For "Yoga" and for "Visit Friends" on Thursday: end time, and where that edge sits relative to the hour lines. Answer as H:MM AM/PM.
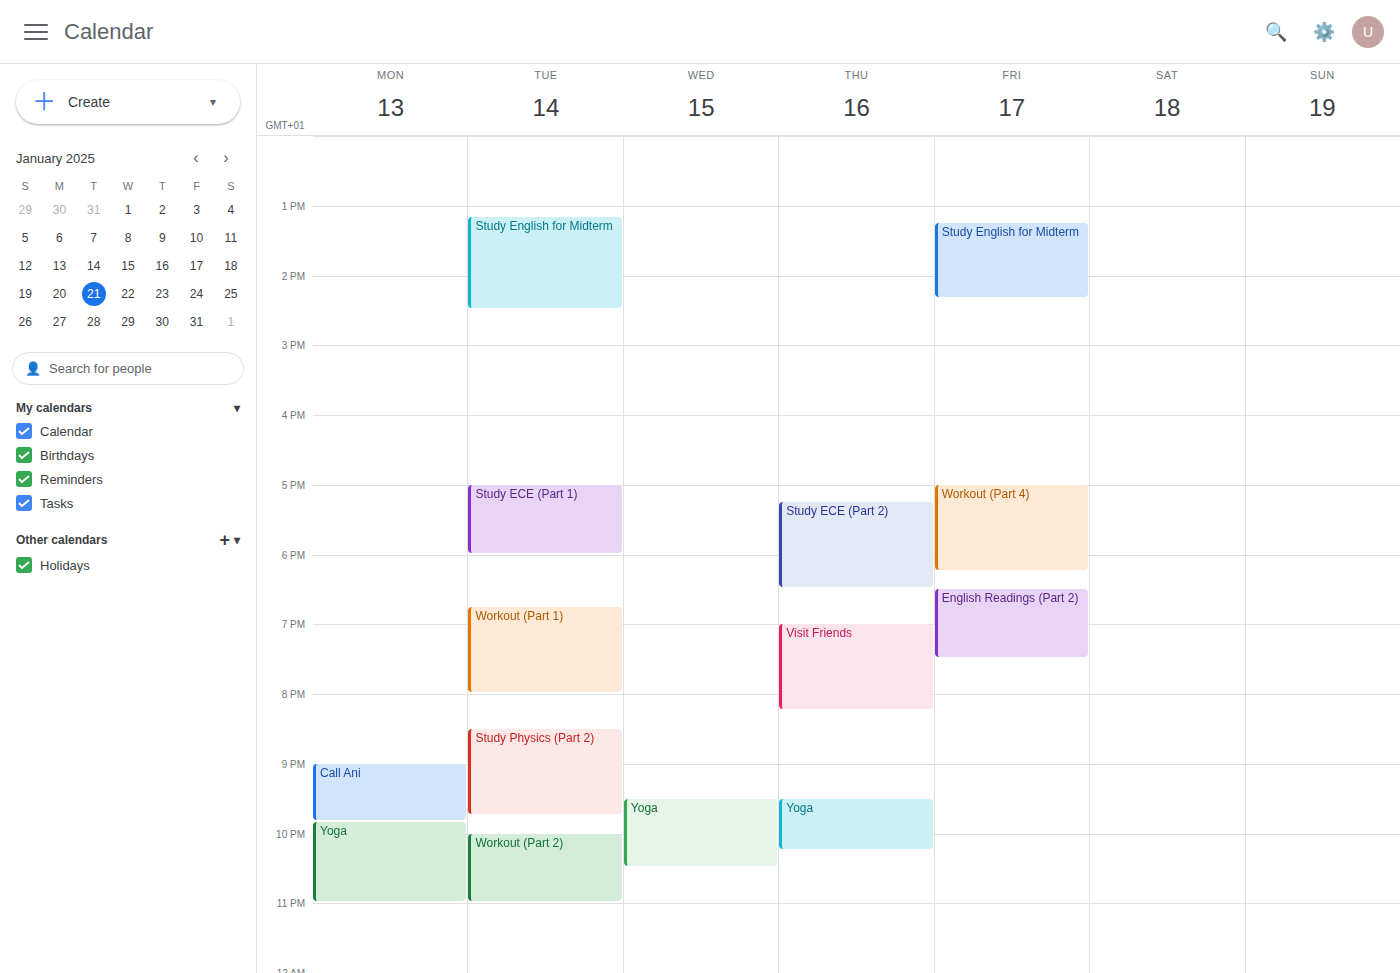
"Yoga": 10:15 PM, neither: a quarter of the way from the 10 PM line to the 11 PM line. "Visit Friends": 8:15 PM, neither: a quarter of the way from the 8 PM line to the 9 PM line.